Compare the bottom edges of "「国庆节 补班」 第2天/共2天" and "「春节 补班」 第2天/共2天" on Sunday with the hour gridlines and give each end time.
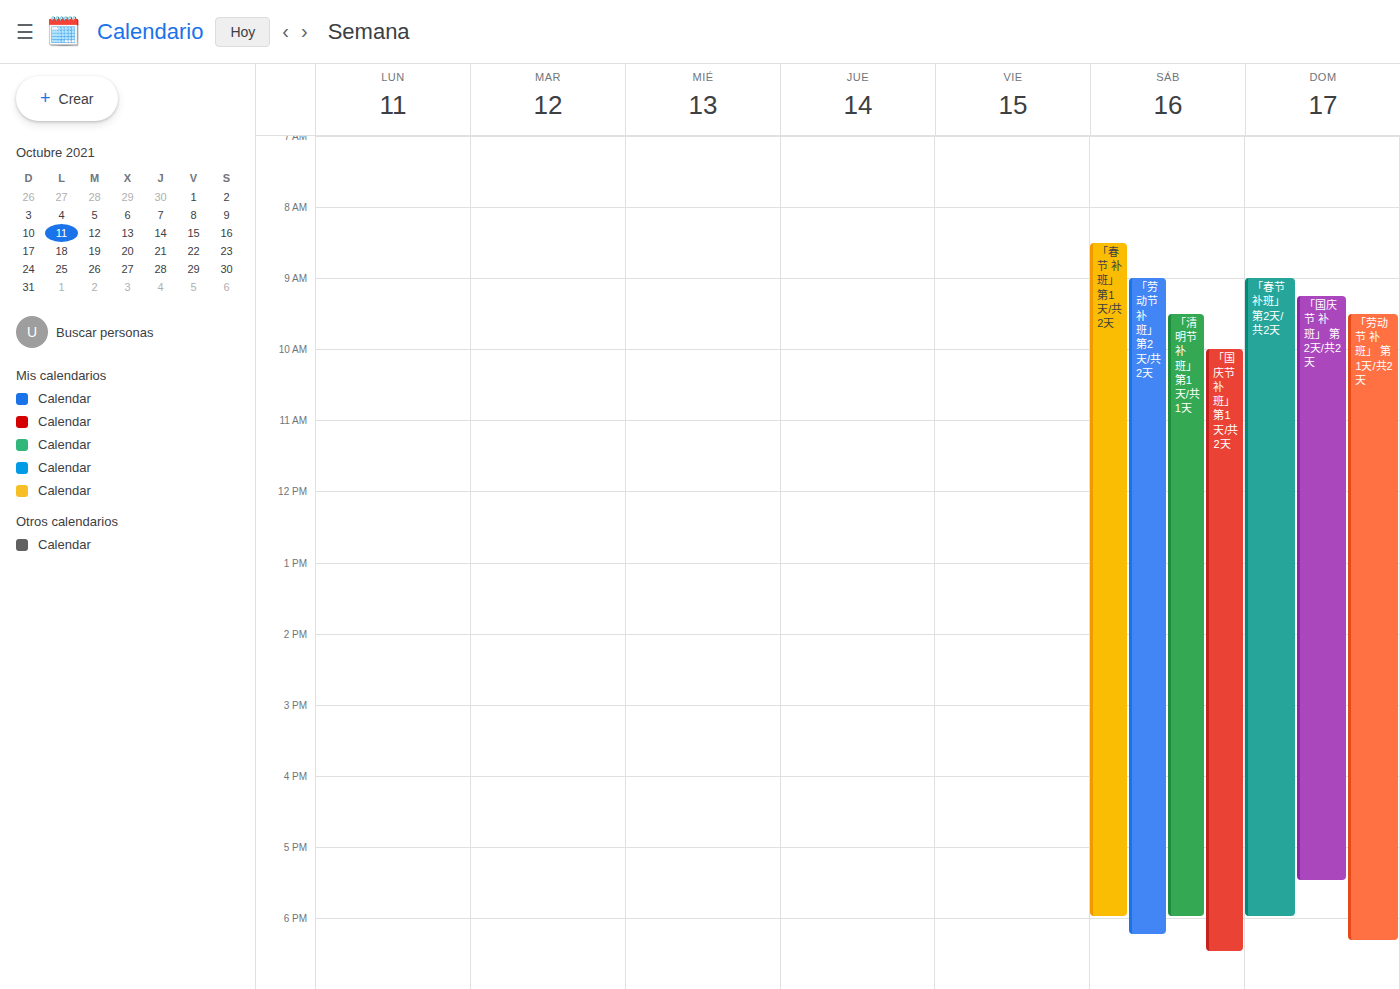
"「国庆节 补班」 第2天/共2天": 17:30, halfway between the 17:00 and 18:00 lines. "「春节 补班」 第2天/共2天": 18:00, exactly on the 18:00 line.